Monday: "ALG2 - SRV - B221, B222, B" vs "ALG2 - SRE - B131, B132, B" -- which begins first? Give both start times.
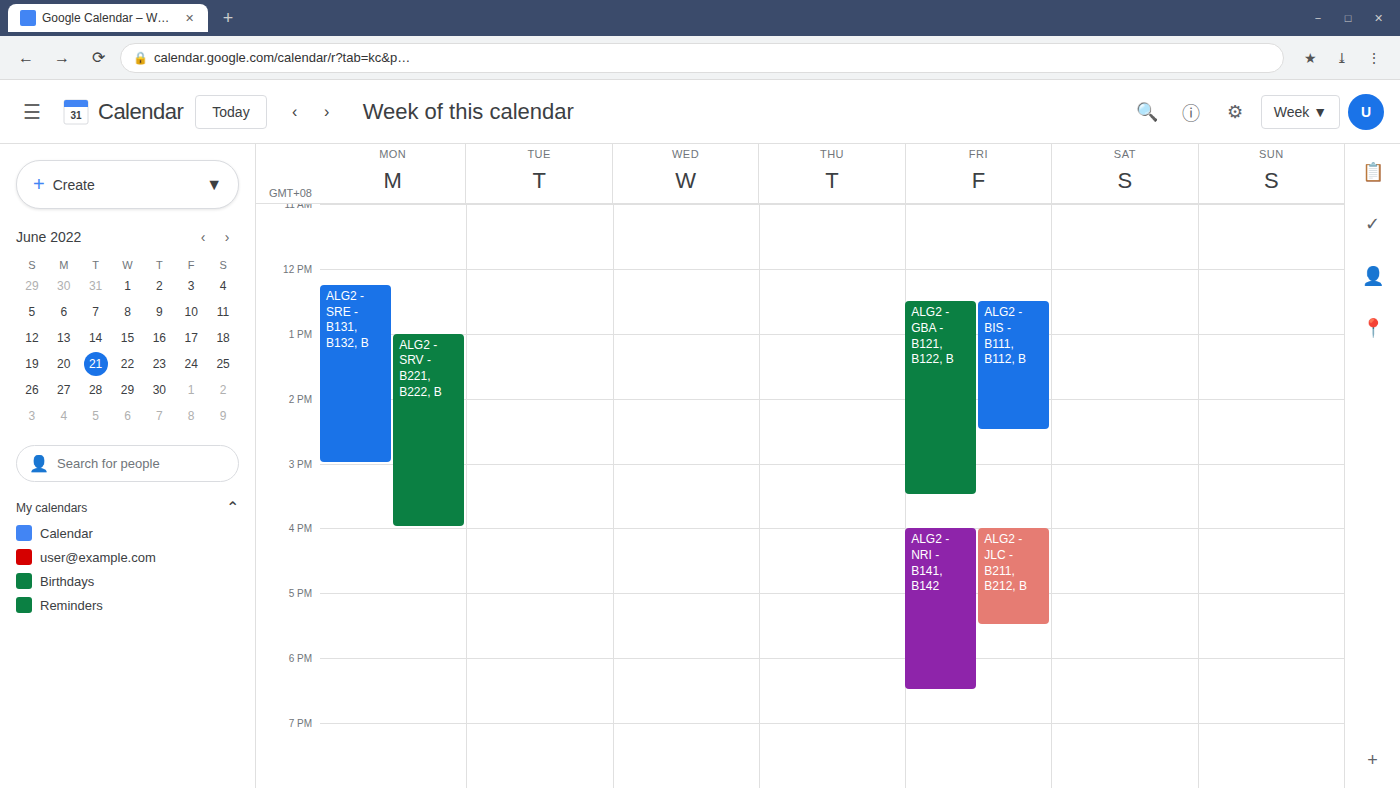
"ALG2 - SRE - B131, B132, B" 12:15 PM; "ALG2 - SRV - B221, B222, B" 1:00 PM.